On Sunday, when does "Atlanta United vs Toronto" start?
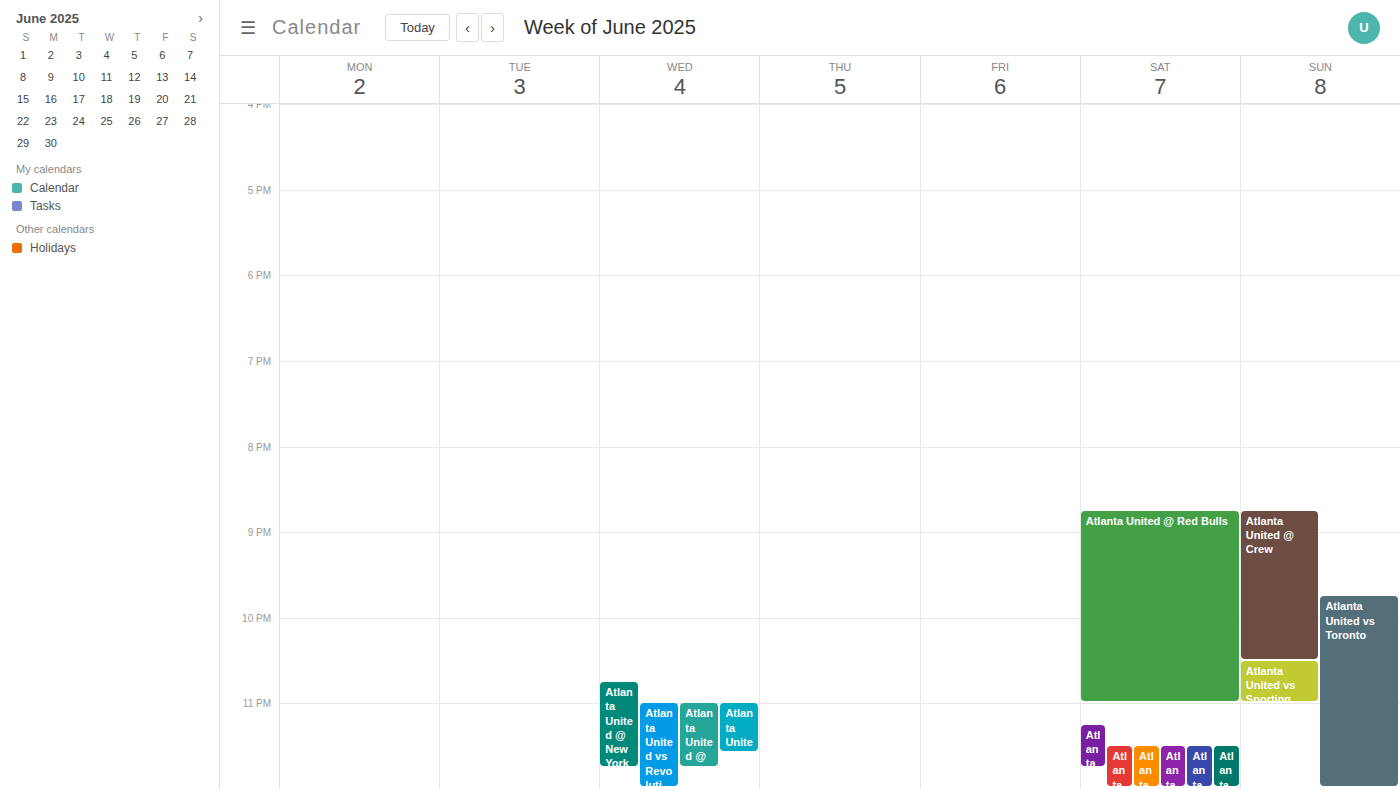
21:45